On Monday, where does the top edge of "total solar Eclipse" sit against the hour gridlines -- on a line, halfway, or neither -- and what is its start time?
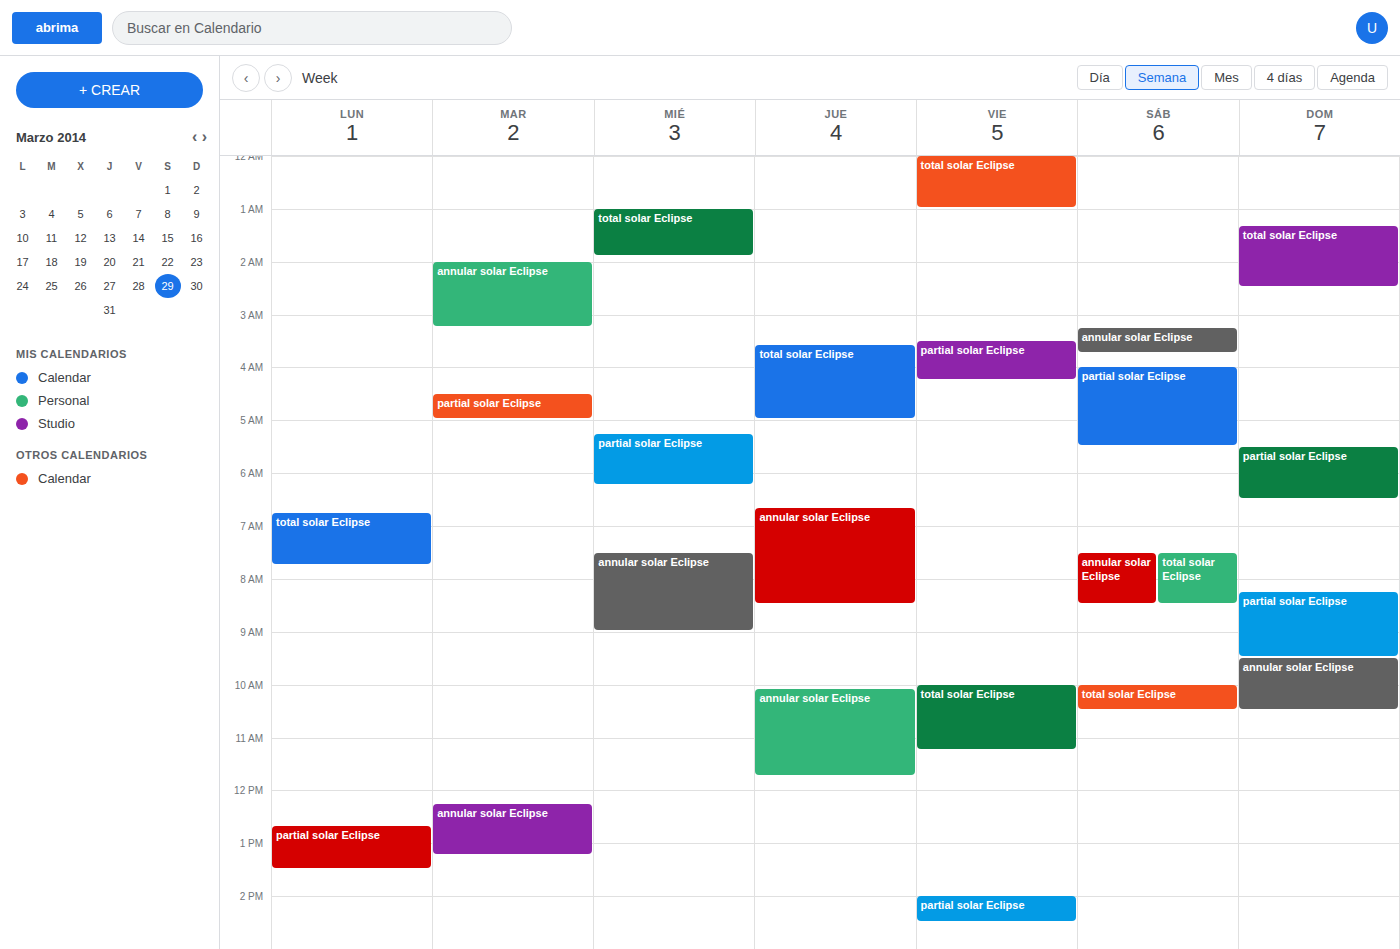
6:45 AM -- neither: three quarters of the way from the 6 AM line to the 7 AM line.